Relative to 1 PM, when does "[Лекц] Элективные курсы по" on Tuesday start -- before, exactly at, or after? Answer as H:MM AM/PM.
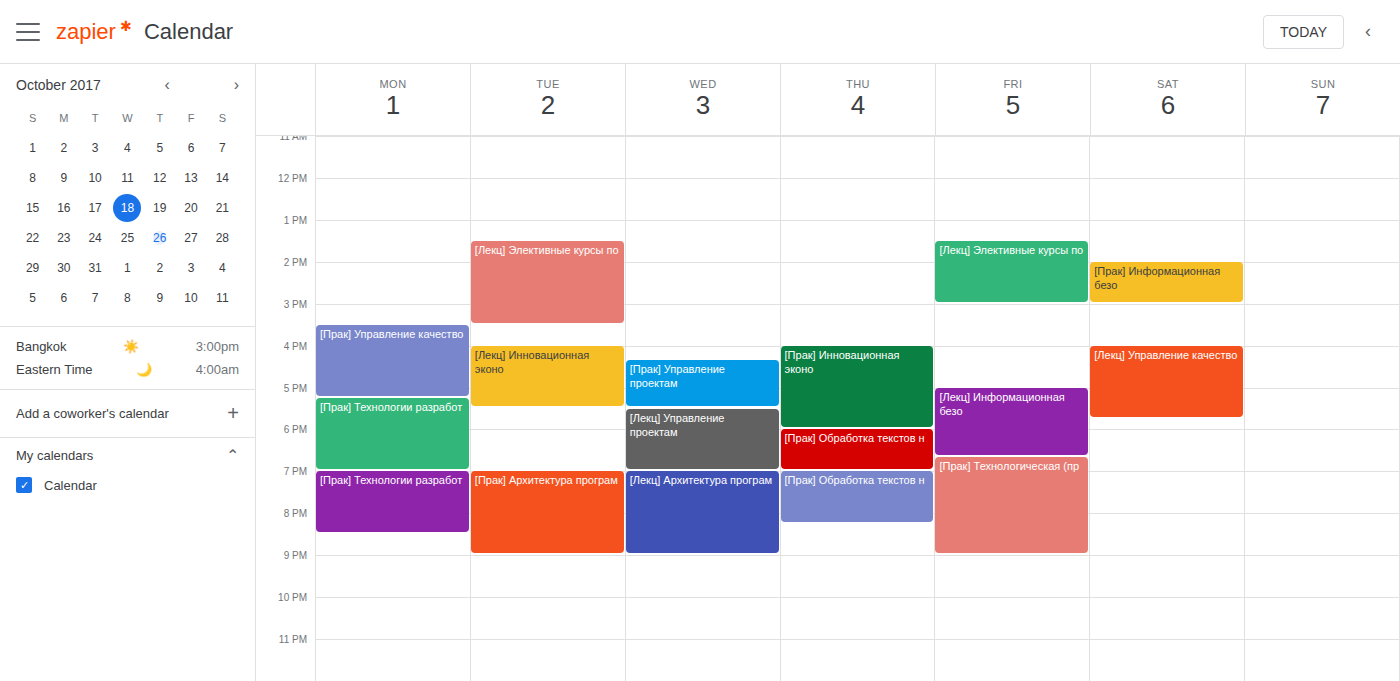
1:30 PM -- after 1 PM, 30 minutes below the 1 PM line.